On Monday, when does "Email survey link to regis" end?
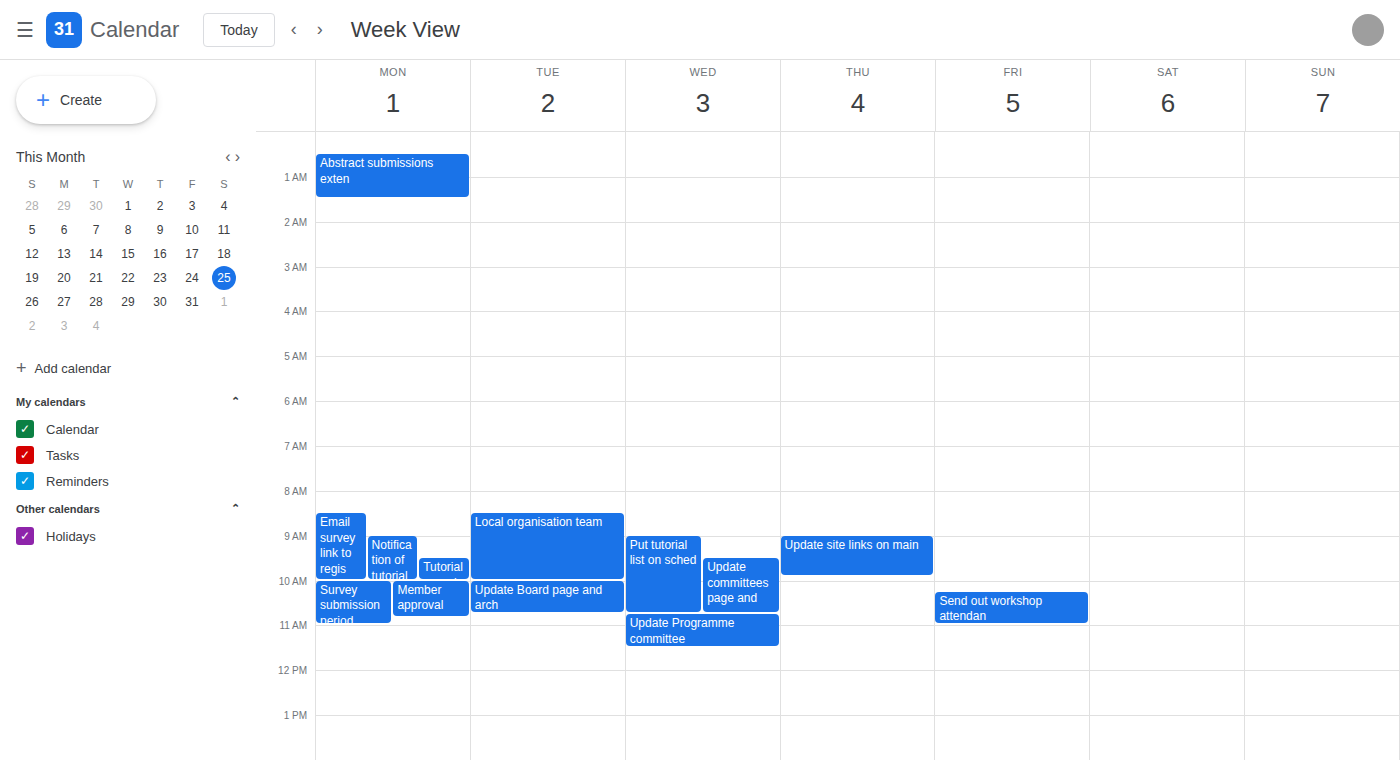
10:00 AM